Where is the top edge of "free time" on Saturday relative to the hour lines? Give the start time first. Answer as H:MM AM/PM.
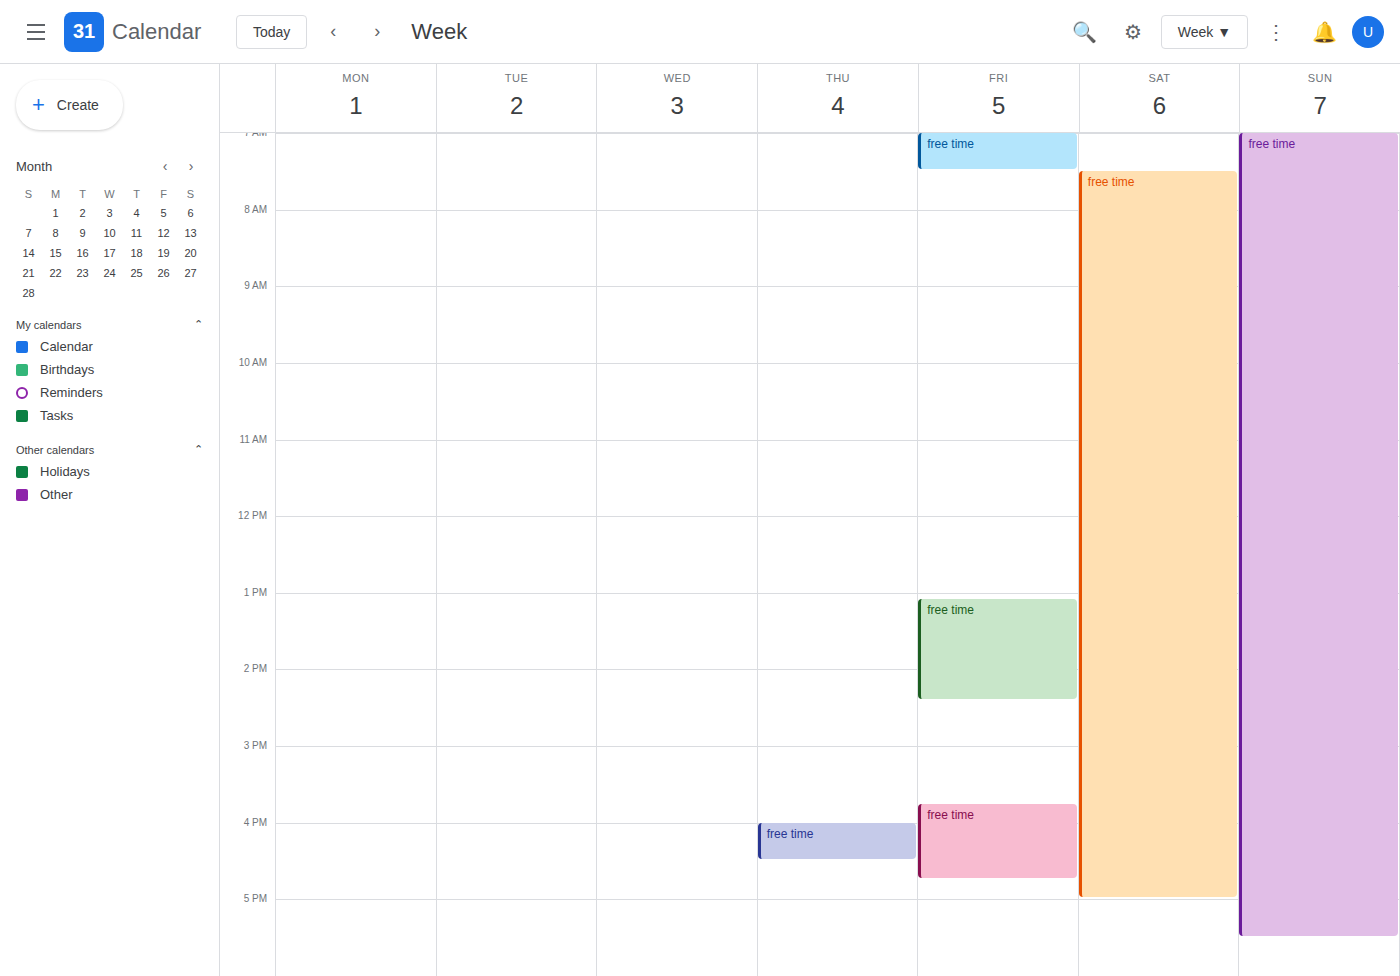
7:30 AM -- halfway between the 7 AM and 8 AM lines.